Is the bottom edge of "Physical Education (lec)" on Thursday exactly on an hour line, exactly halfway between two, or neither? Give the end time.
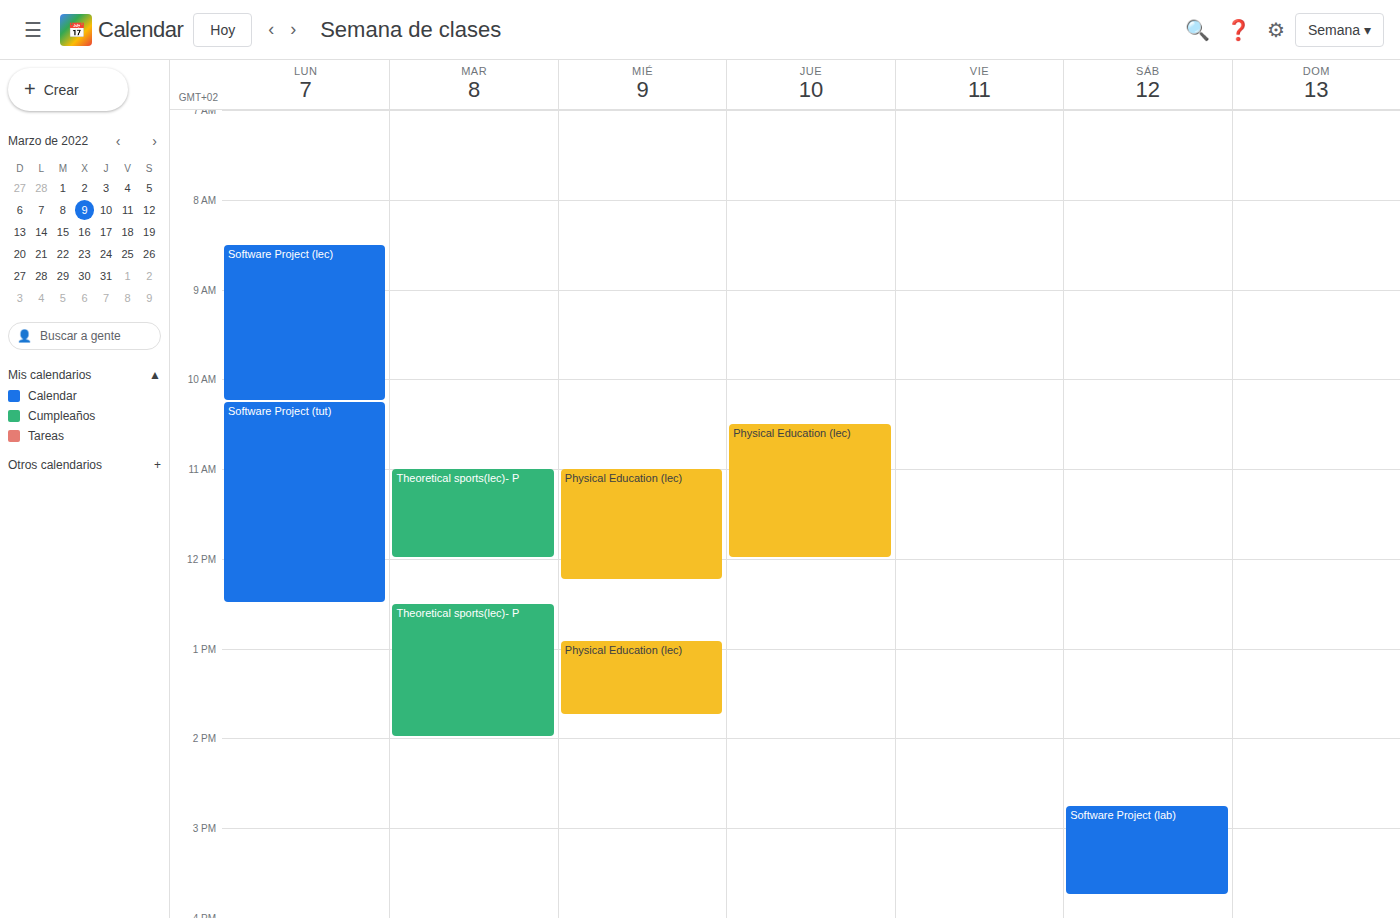
12:00 PM -- exactly on the 12 PM line.